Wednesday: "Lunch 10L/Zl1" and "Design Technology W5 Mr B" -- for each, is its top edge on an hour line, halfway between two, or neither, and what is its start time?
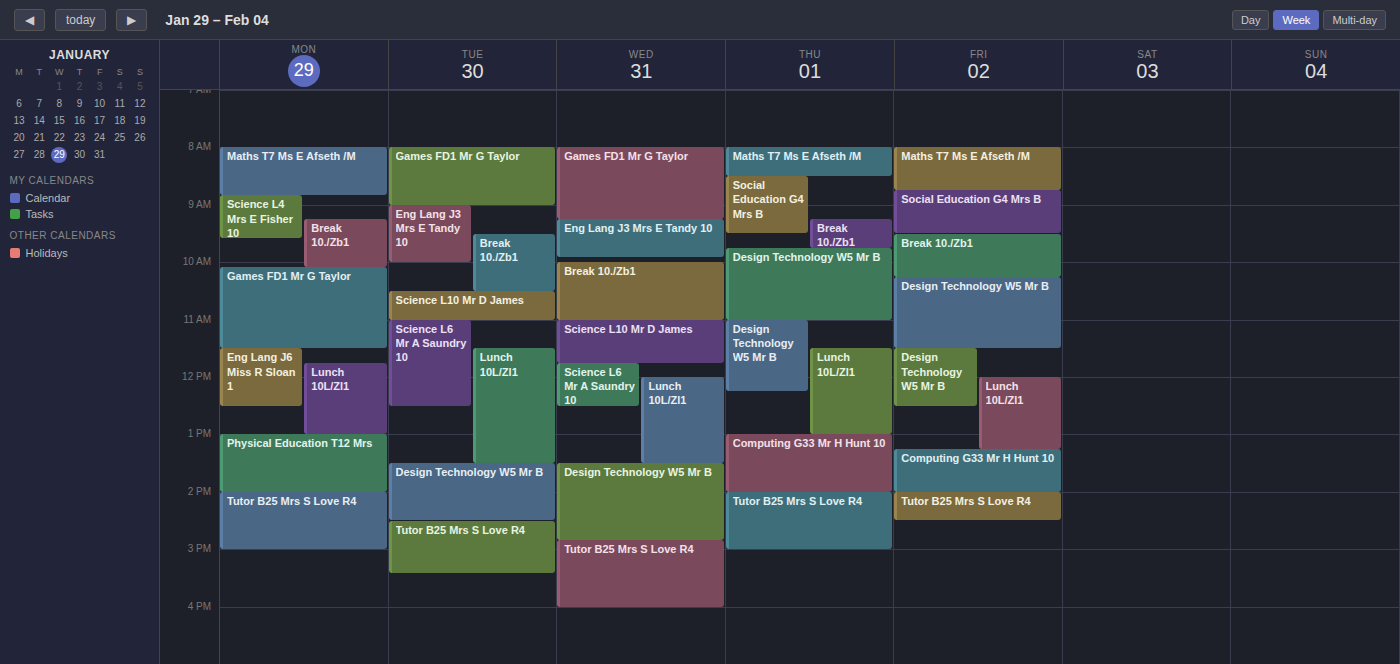
"Lunch 10L/Zl1": 12:00 PM, exactly on the 12 PM line. "Design Technology W5 Mr B": 1:30 PM, halfway between the 1 PM and 2 PM lines.